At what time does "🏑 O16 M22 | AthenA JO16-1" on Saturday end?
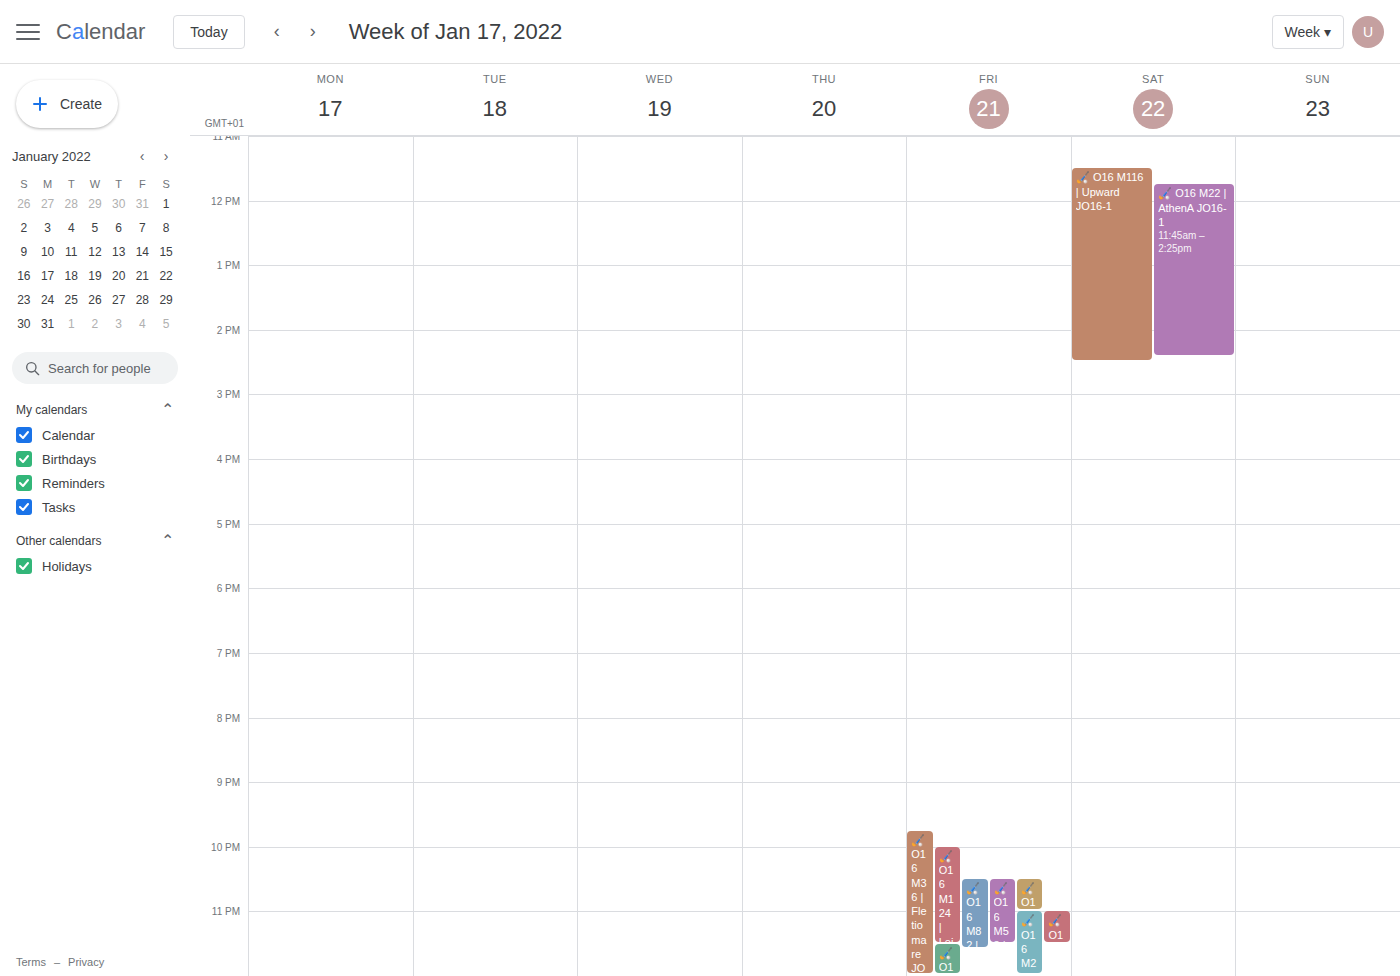
2:25 PM